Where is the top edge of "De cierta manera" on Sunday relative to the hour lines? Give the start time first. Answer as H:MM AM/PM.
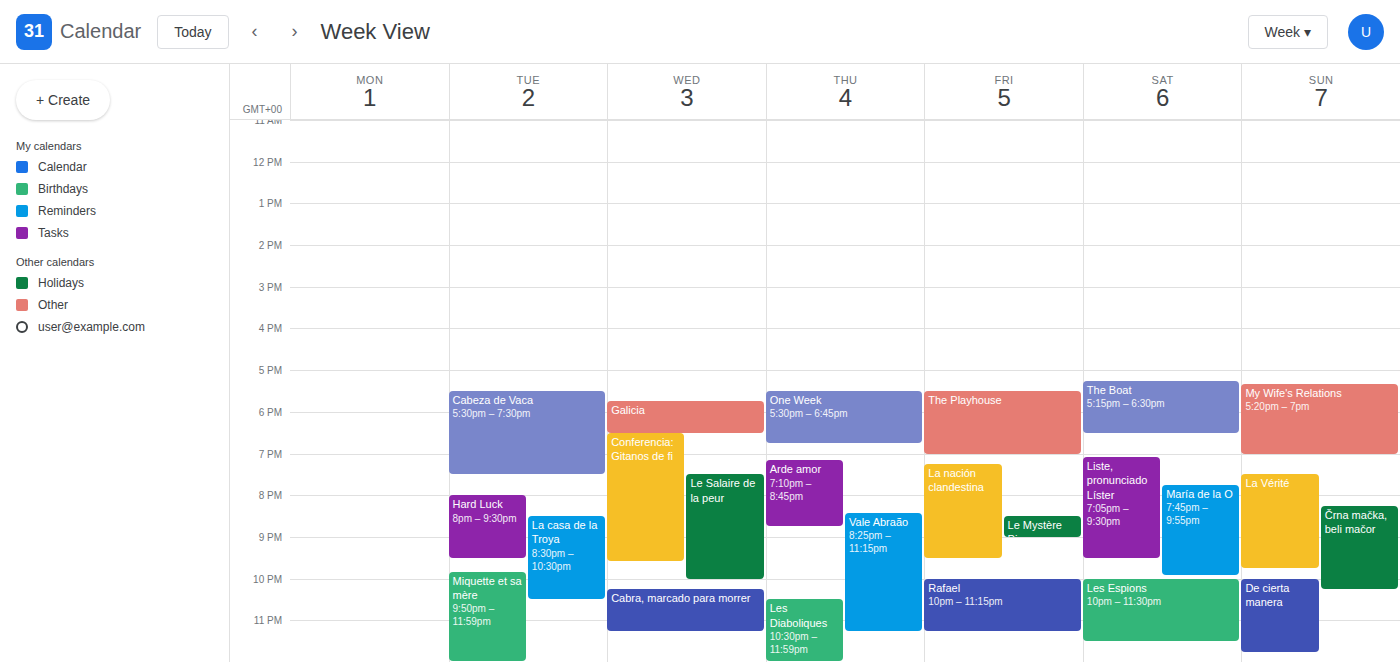
10:00 PM -- exactly on the 10 PM line.